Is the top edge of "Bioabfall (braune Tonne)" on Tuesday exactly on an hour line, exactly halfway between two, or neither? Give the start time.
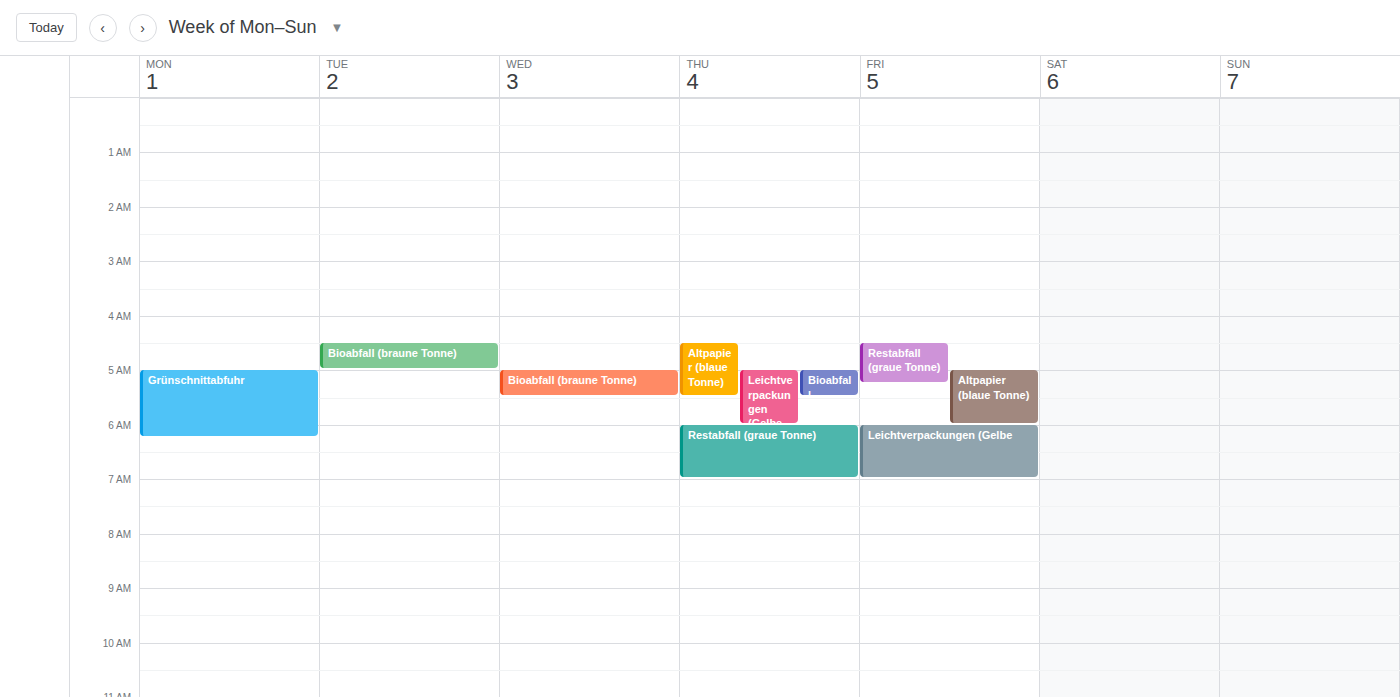
4:30 AM -- halfway between the 4 AM and 5 AM lines.